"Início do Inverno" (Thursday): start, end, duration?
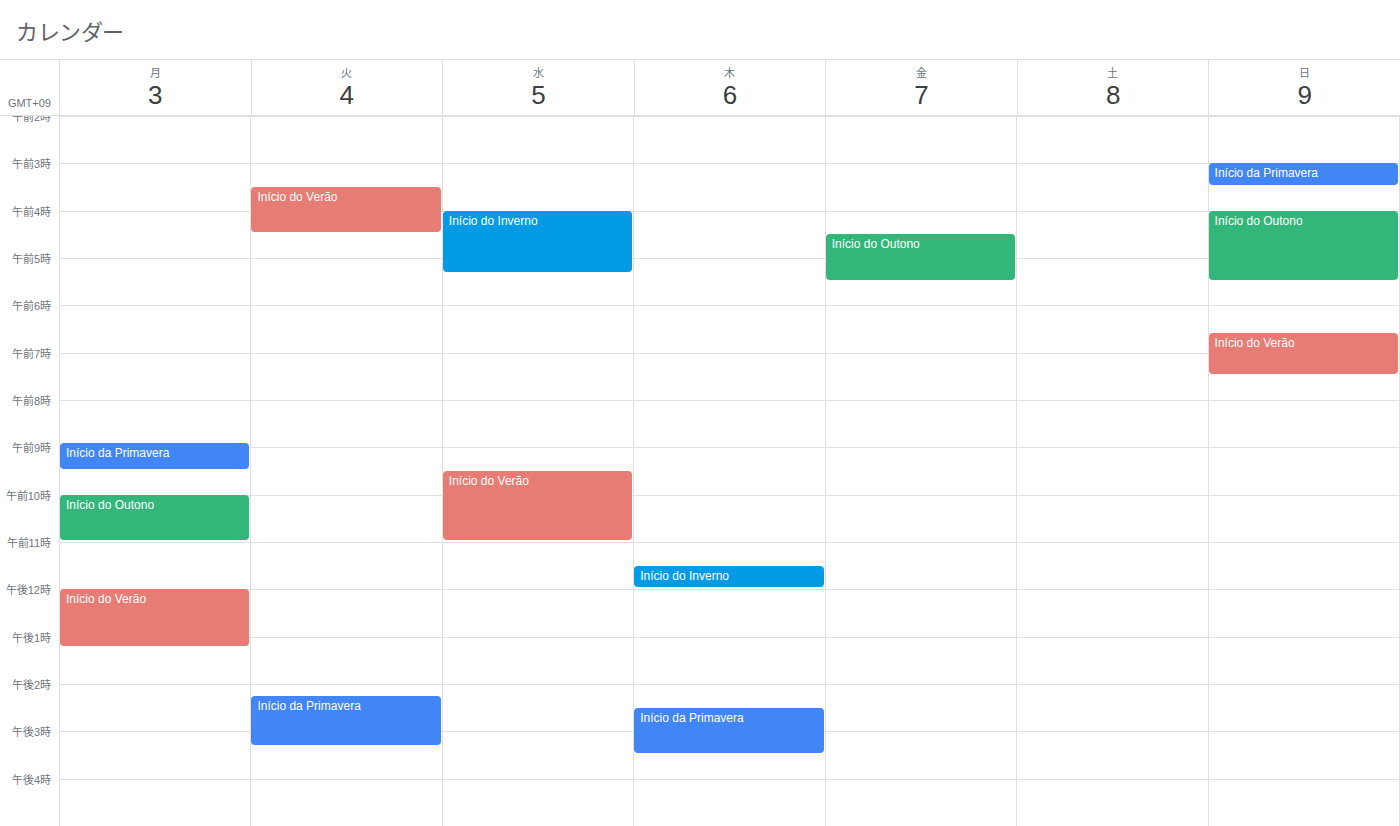
11:30 AM to 12:00 PM, 30 minutes